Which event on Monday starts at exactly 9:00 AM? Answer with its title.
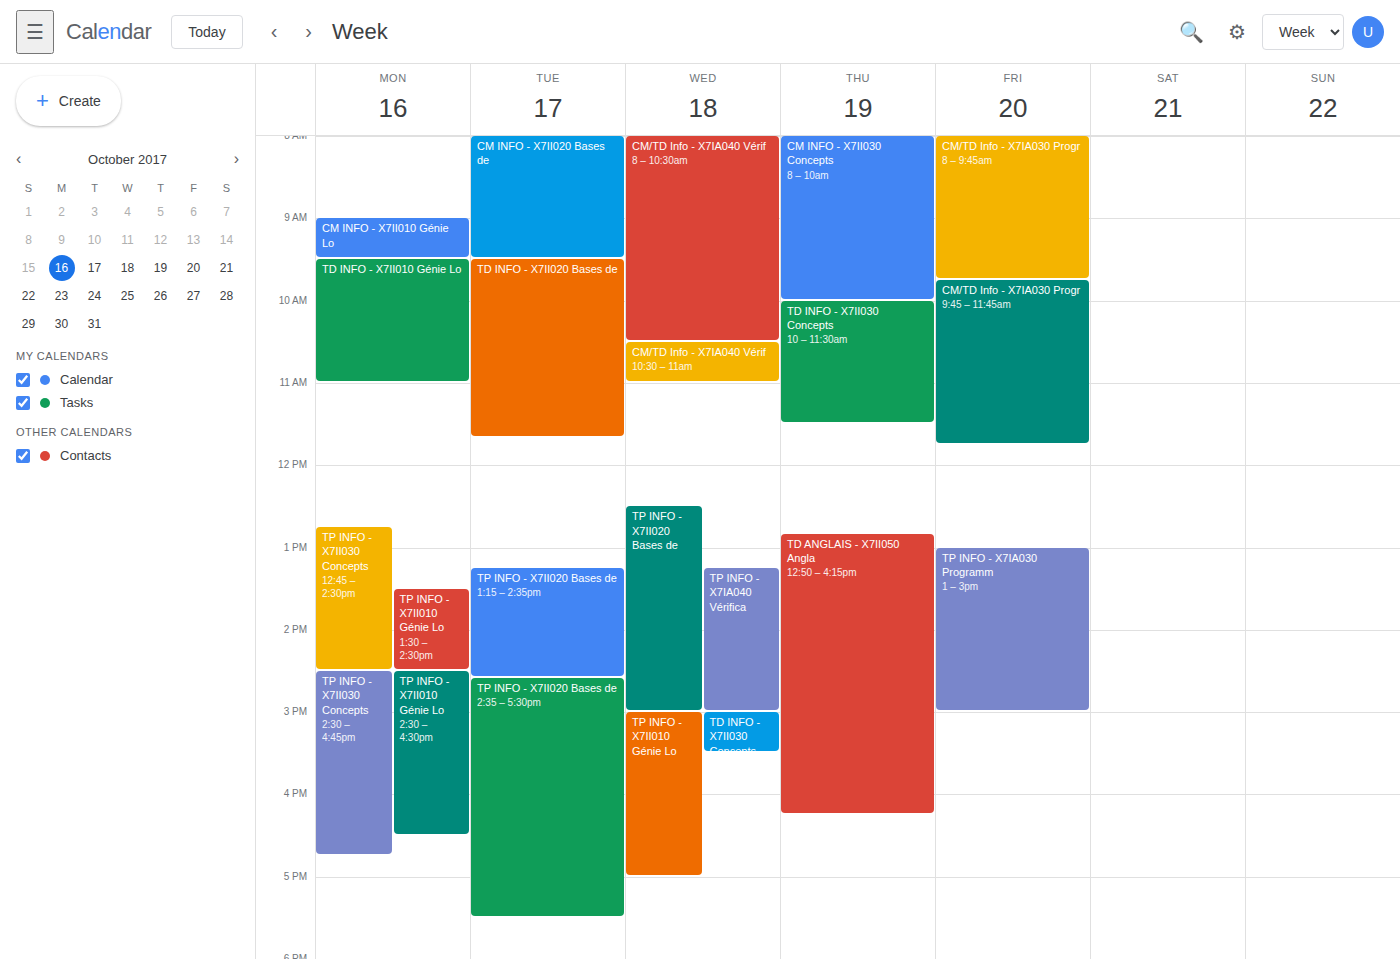
"CM INFO - X7II010 Génie Lo"